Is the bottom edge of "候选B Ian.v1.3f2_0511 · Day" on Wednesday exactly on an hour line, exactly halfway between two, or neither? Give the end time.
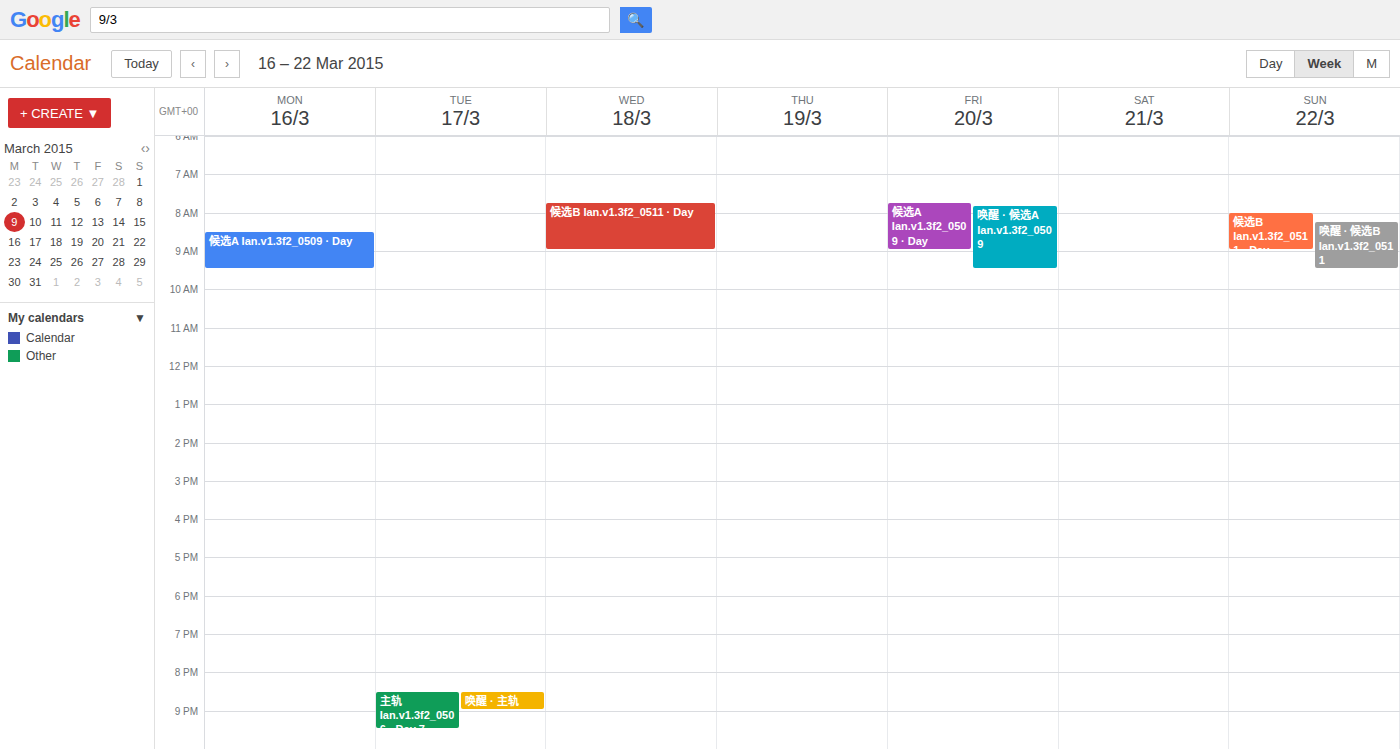
9:00 AM -- exactly on the 9 AM line.